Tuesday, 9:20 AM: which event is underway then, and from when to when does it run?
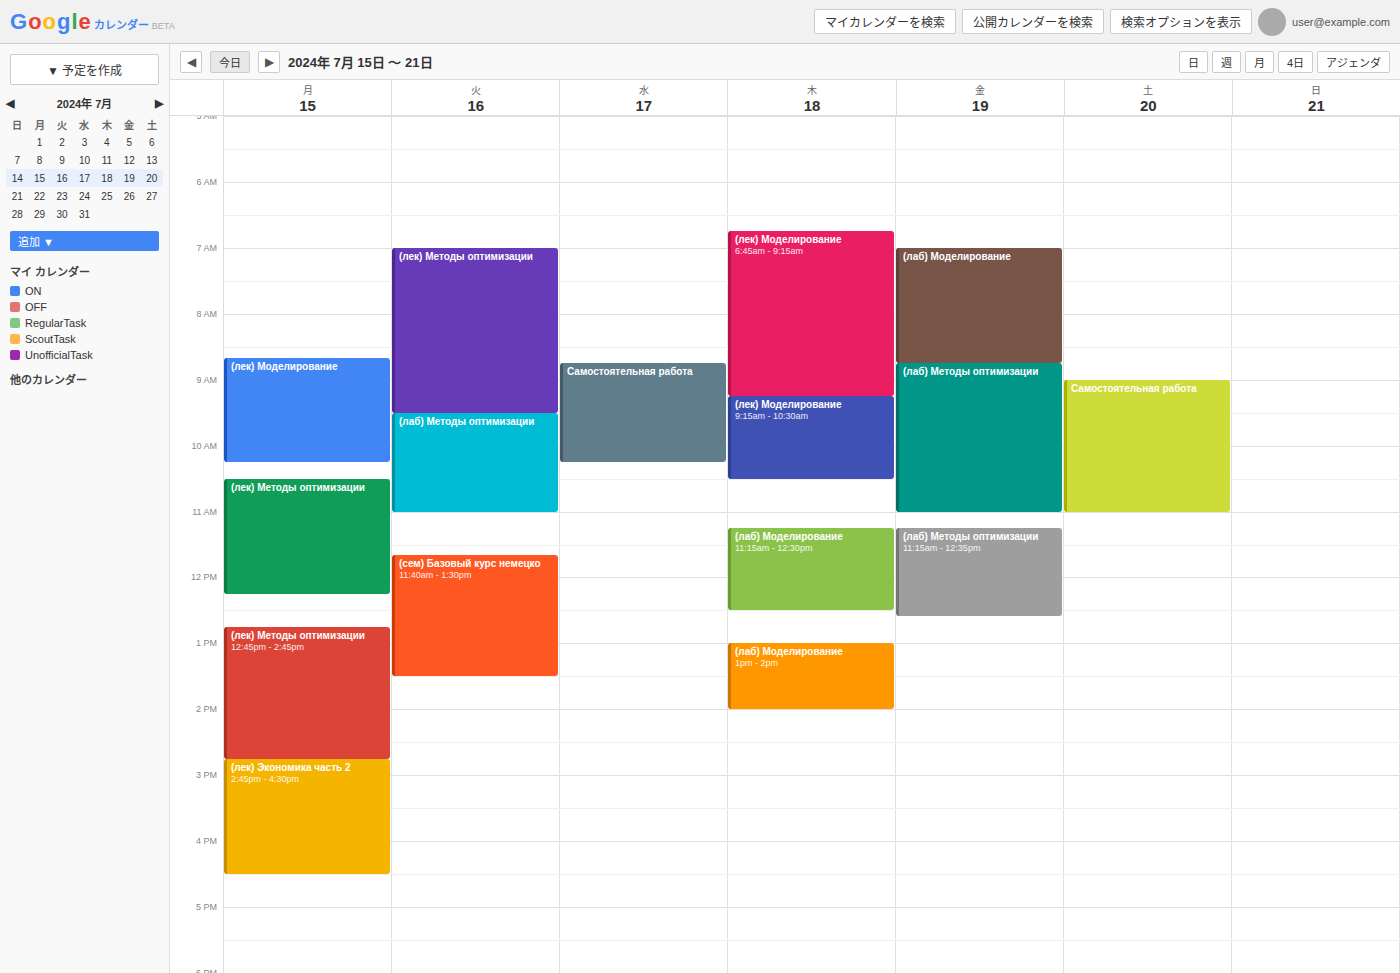
"(лек) Методы оптимизации", 7:00 AM to 9:30 AM